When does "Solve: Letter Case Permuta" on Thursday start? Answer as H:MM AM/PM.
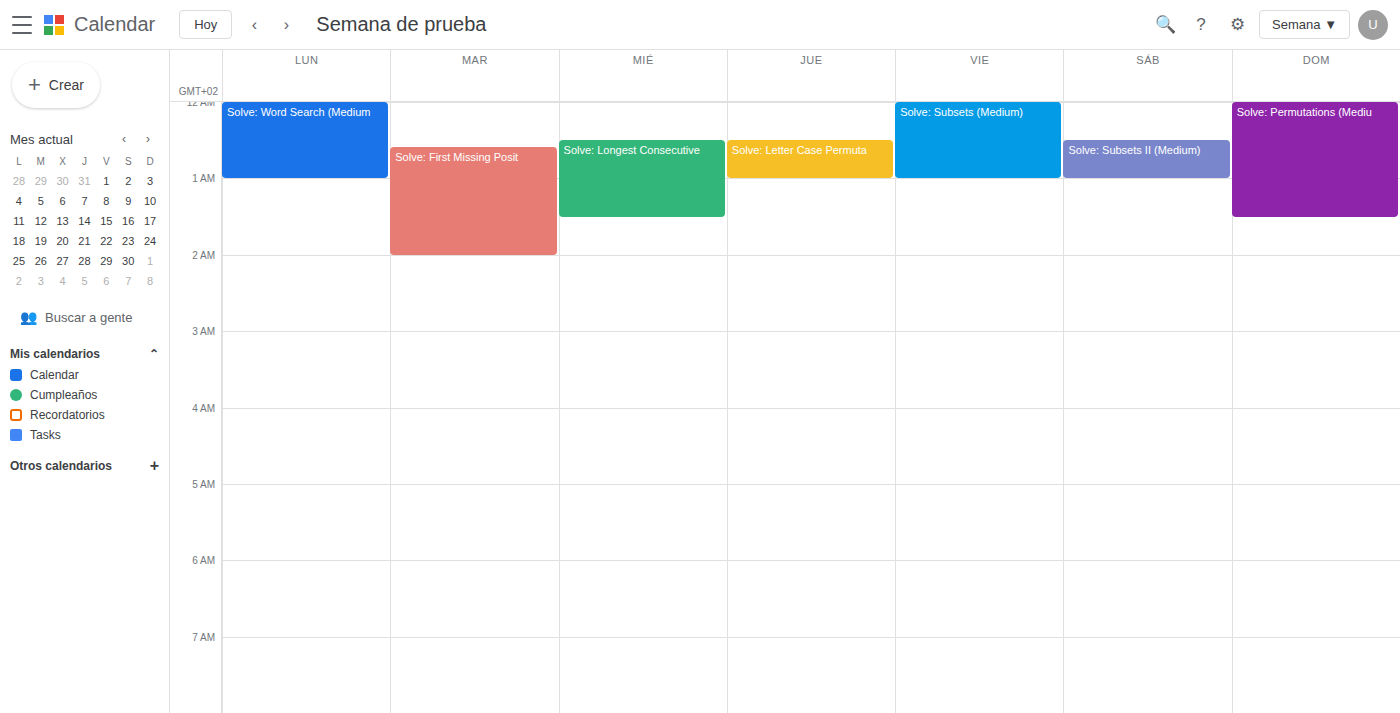
12:30 AM